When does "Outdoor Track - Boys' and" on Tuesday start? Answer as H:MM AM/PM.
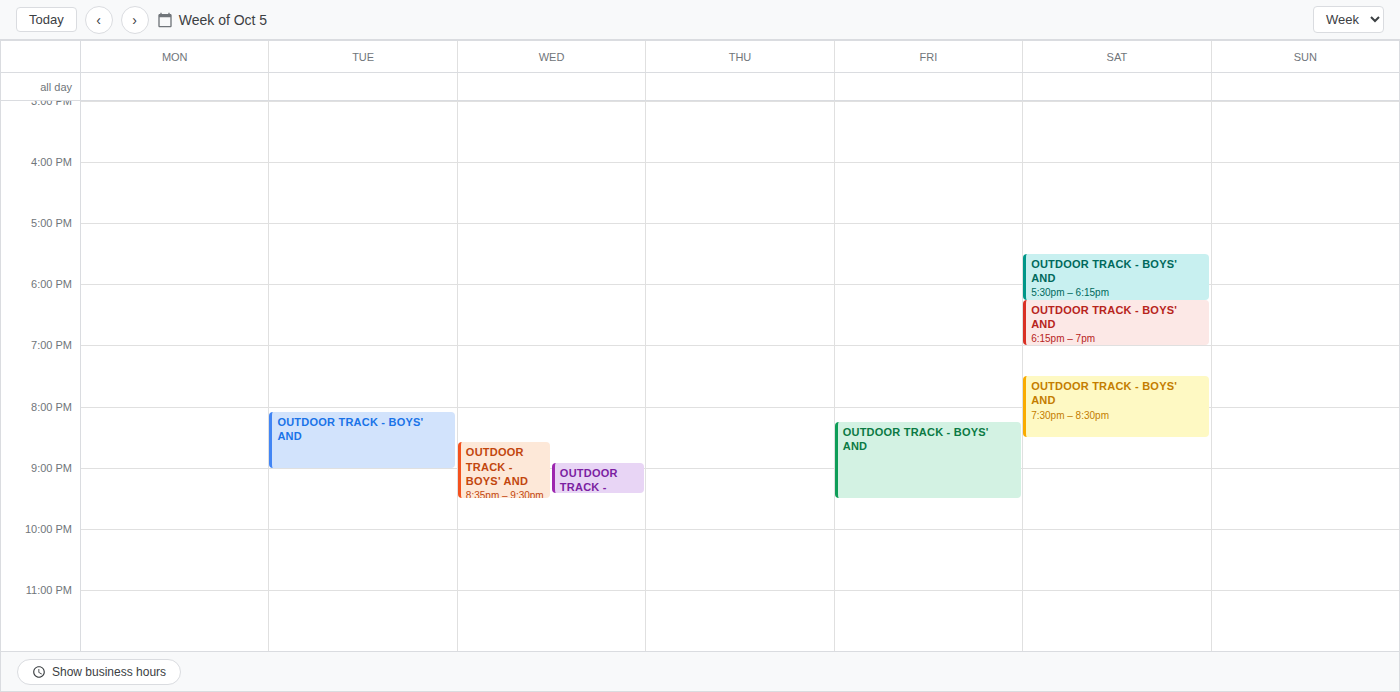
8:05 PM